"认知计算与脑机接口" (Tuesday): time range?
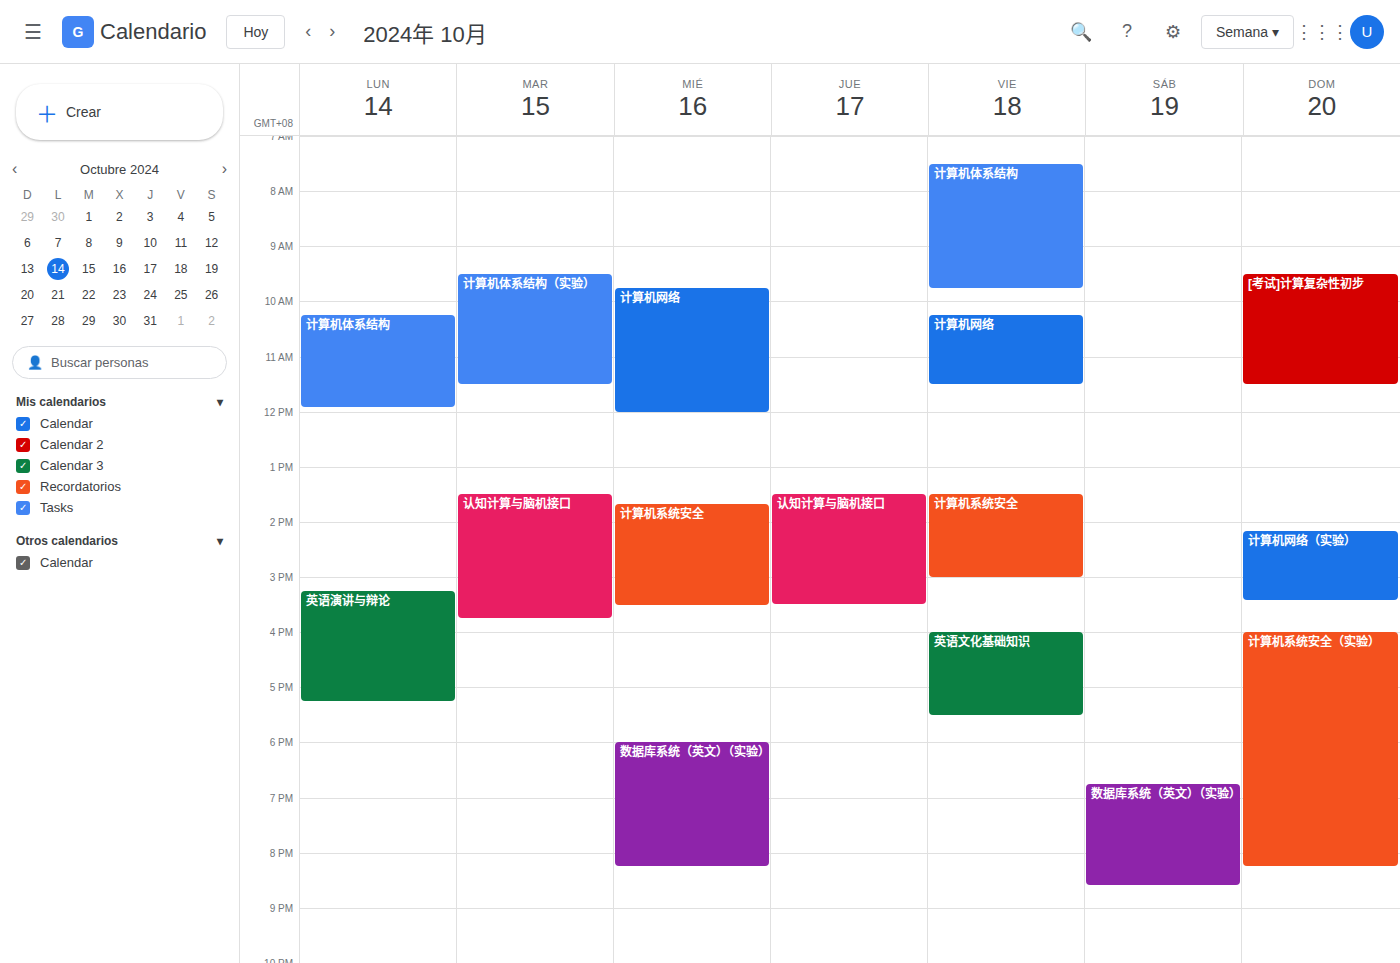
13:30 to 15:45